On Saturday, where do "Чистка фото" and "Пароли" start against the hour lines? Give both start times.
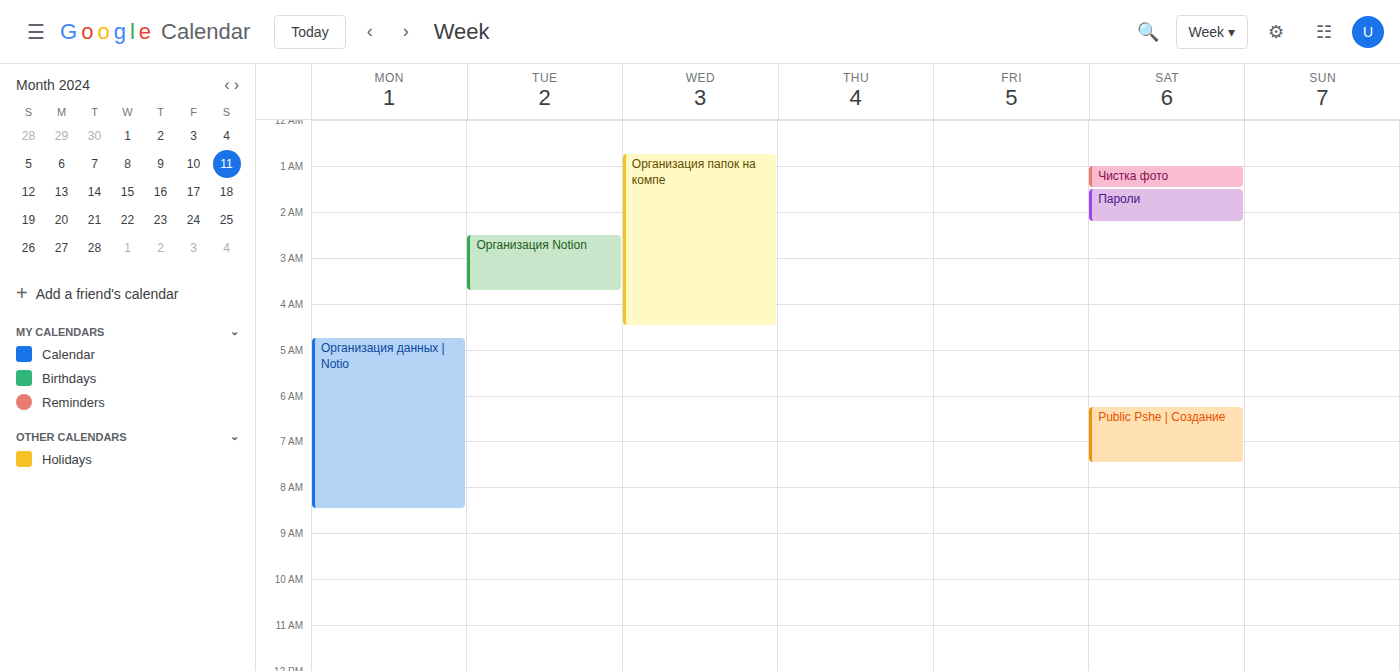
"Чистка фото": 1:00 AM, exactly on the 1 AM line. "Пароли": 1:30 AM, halfway between the 1 AM and 2 AM lines.